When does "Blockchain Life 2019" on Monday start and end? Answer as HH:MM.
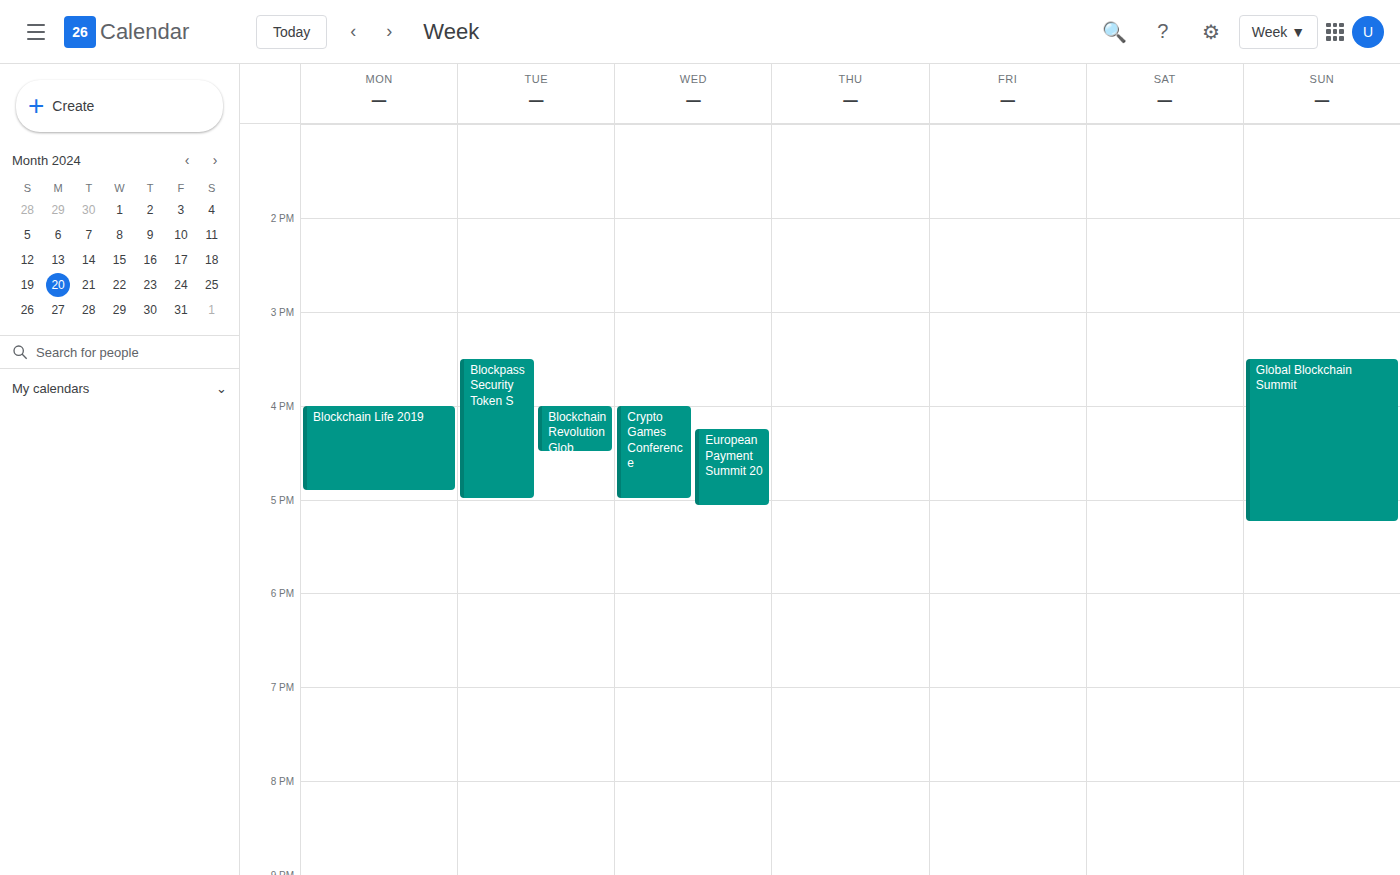
16:00 to 16:55